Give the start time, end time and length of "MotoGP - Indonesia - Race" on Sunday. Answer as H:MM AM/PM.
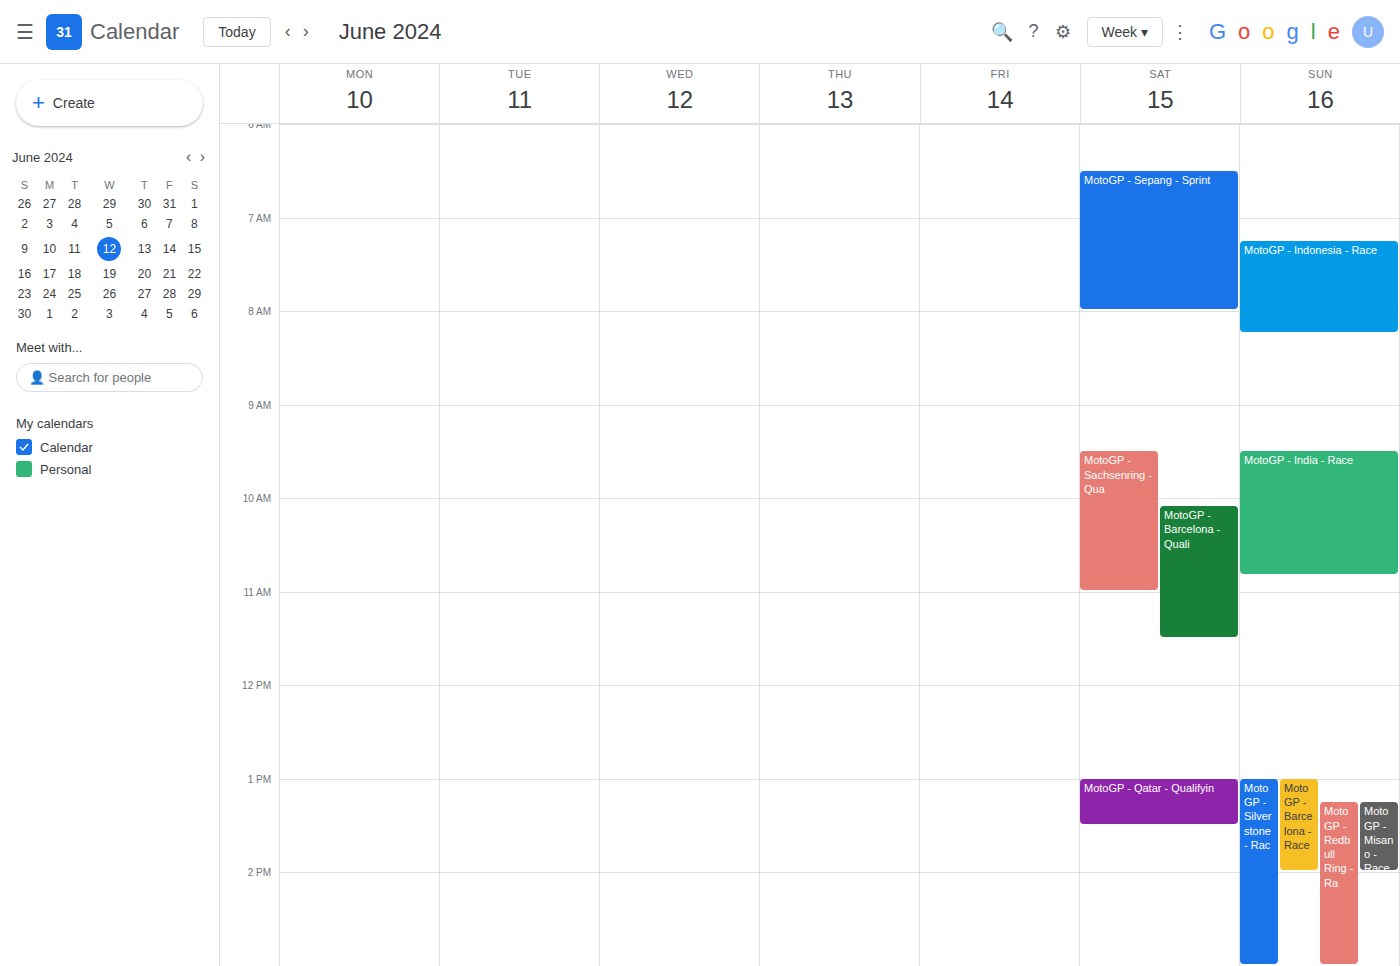
7:15 AM to 8:15 AM, 1 hour